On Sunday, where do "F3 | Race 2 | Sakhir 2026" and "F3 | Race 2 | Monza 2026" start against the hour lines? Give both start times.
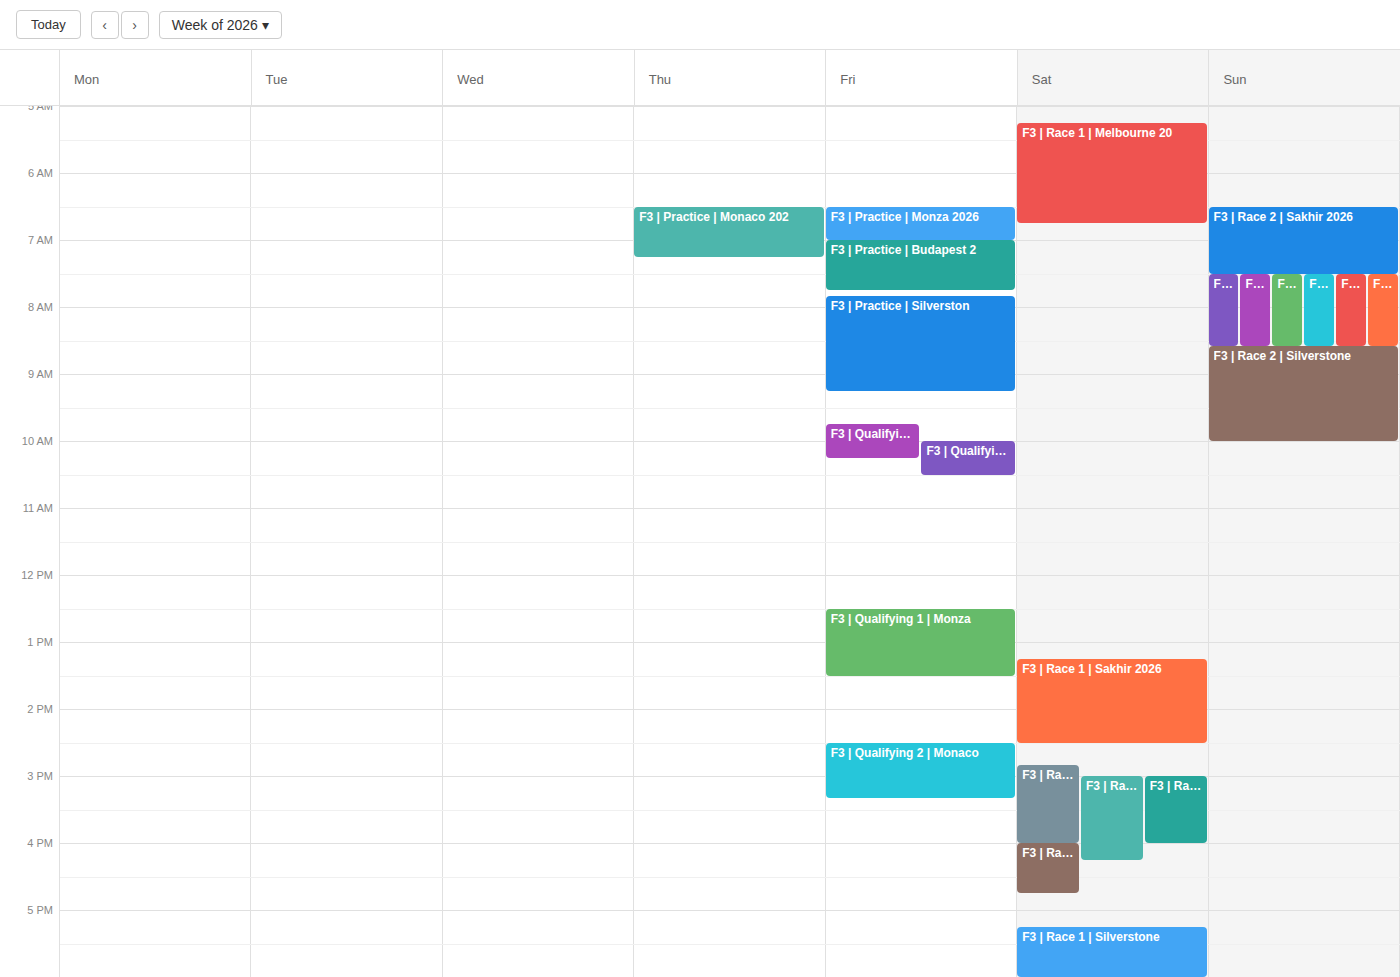
"F3 | Race 2 | Sakhir 2026": 06:30, halfway between the 06:00 and 07:00 lines. "F3 | Race 2 | Monza 2026": 07:30, halfway between the 07:00 and 08:00 lines.